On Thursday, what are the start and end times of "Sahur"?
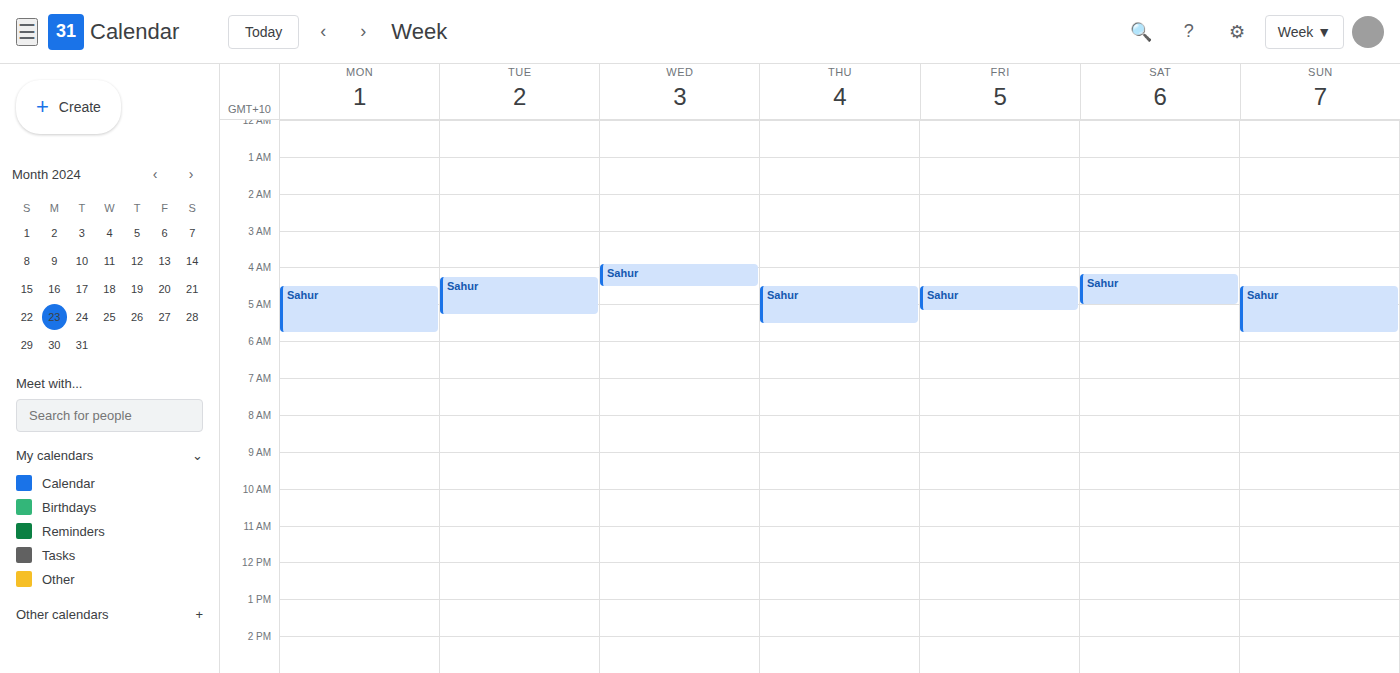
4:30 AM to 5:30 AM